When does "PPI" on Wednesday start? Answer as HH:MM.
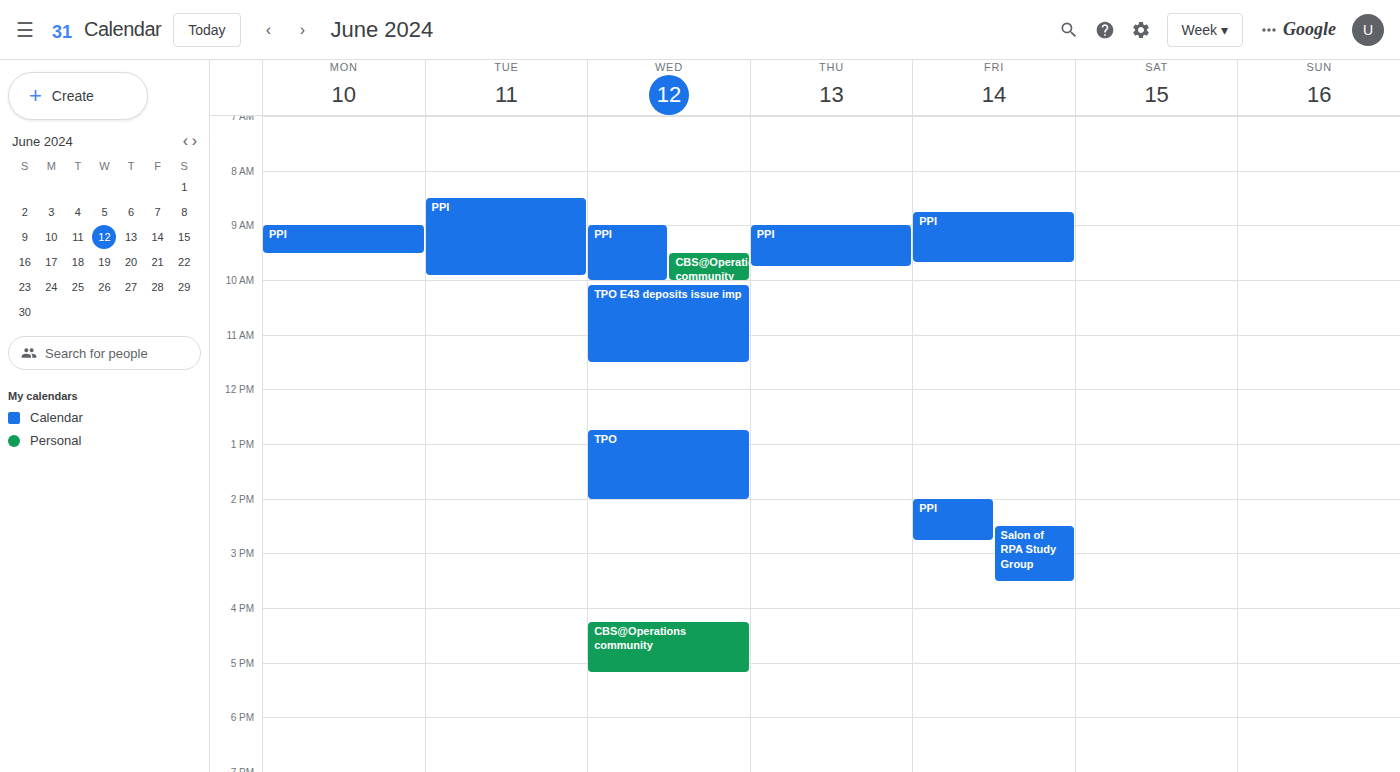
09:00